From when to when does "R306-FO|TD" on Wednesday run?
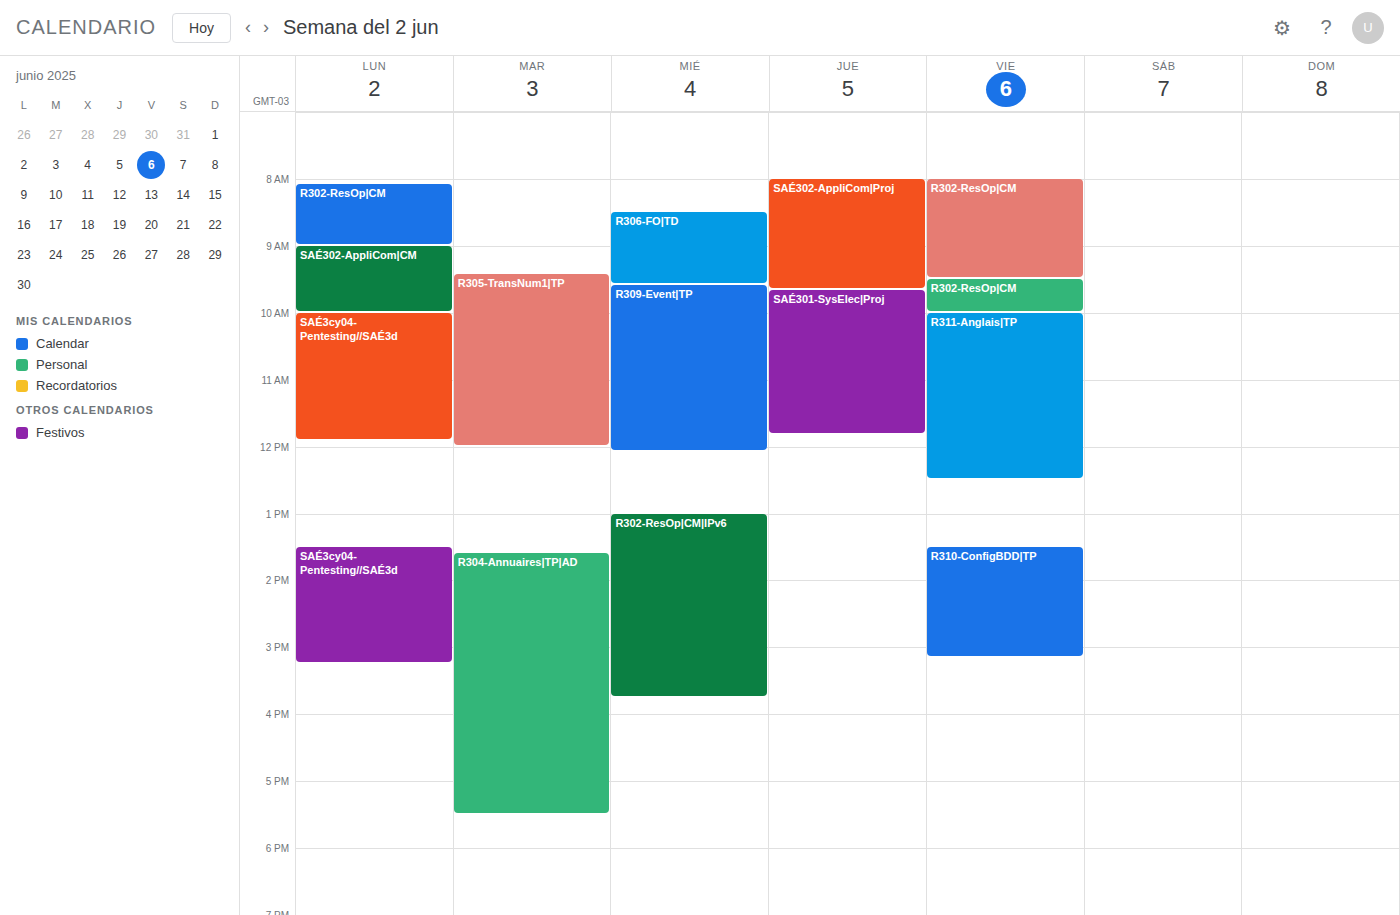
8:30 AM to 9:35 AM